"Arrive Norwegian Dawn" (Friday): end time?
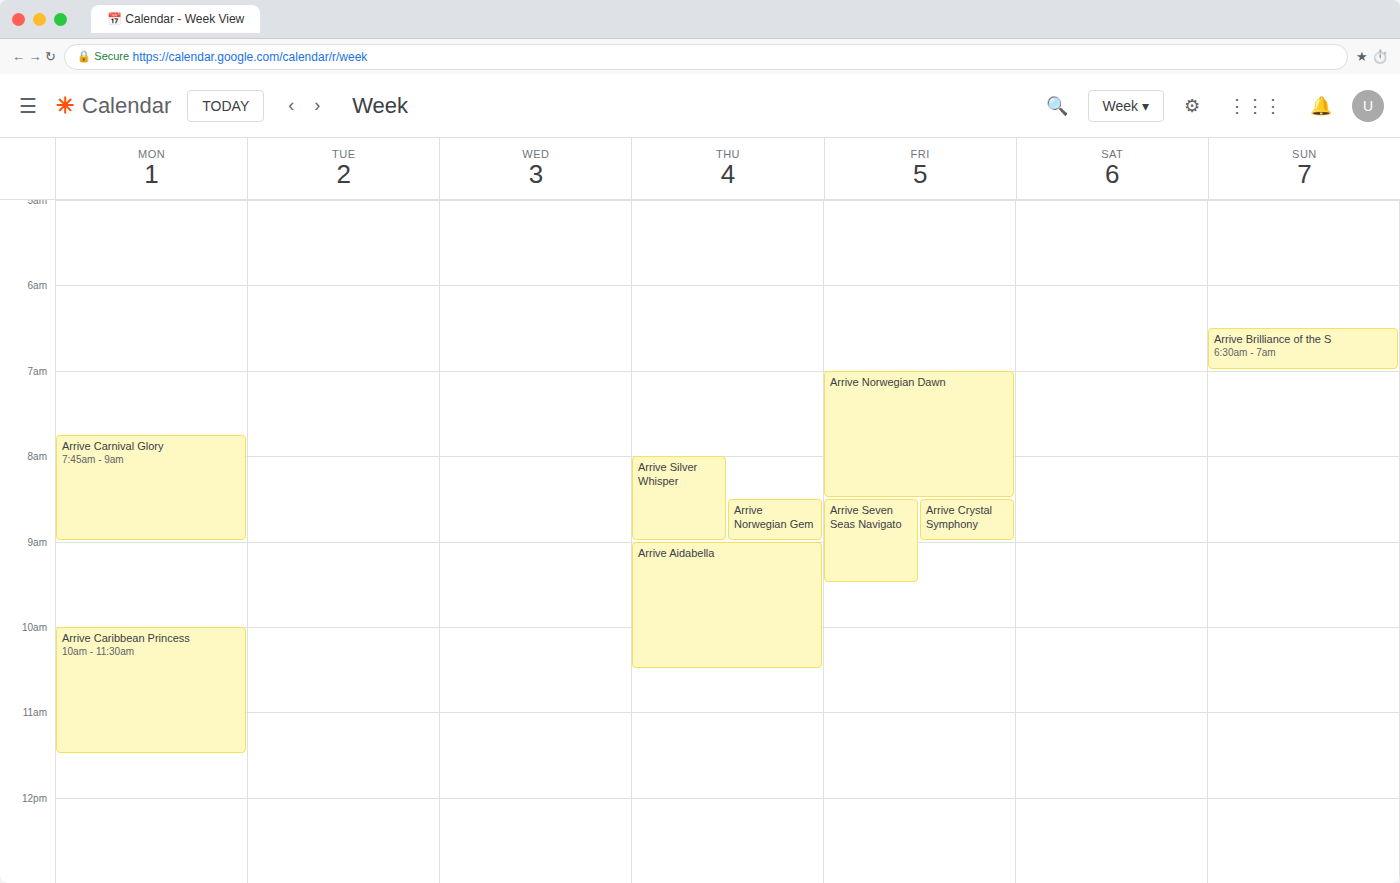
8:30 AM